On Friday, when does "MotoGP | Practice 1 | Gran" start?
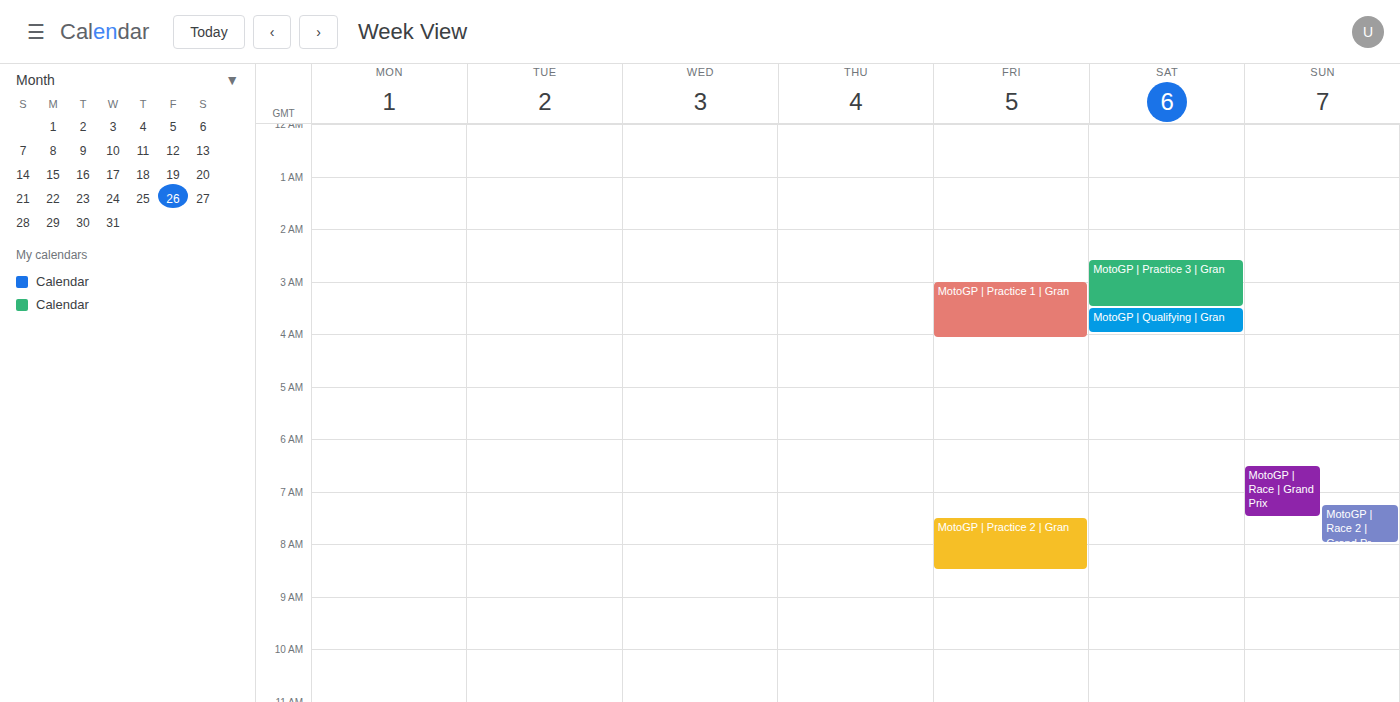
3:00 AM